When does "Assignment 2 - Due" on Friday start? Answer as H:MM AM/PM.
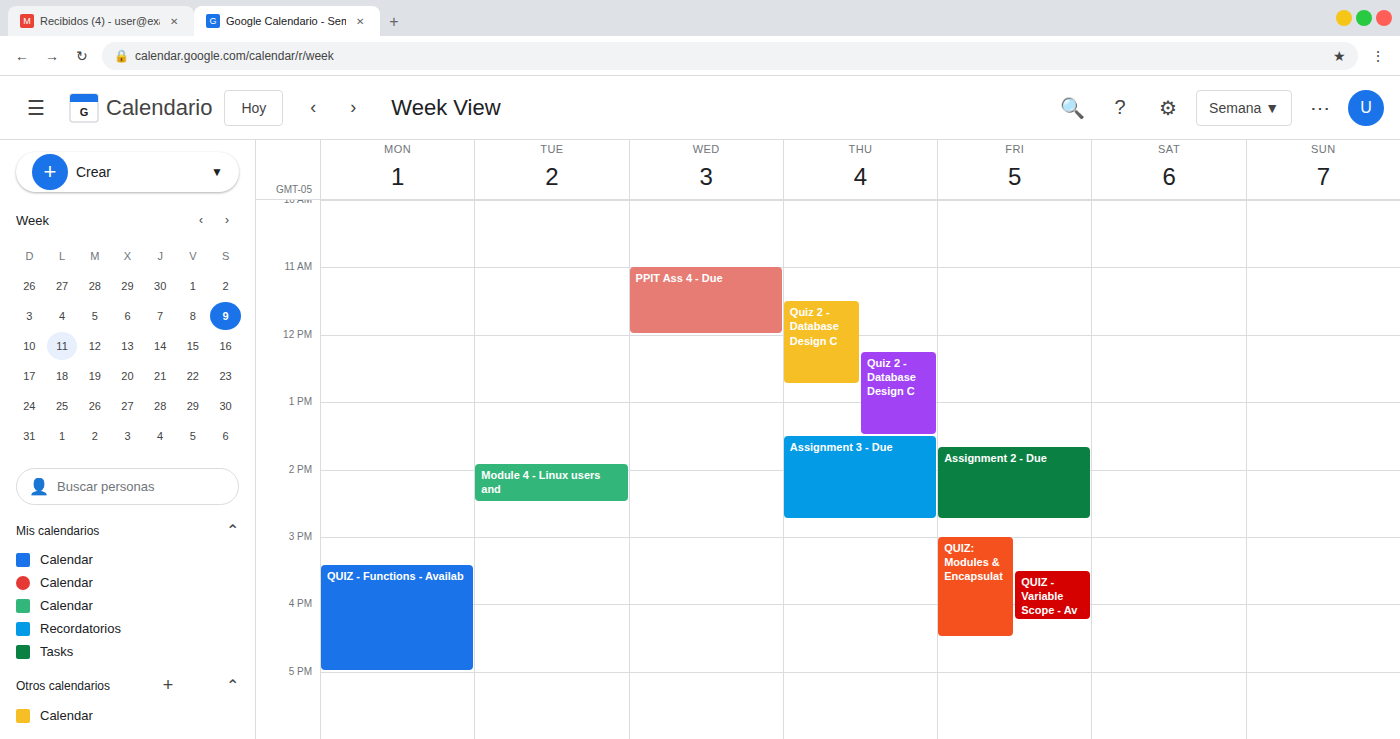
1:40 PM